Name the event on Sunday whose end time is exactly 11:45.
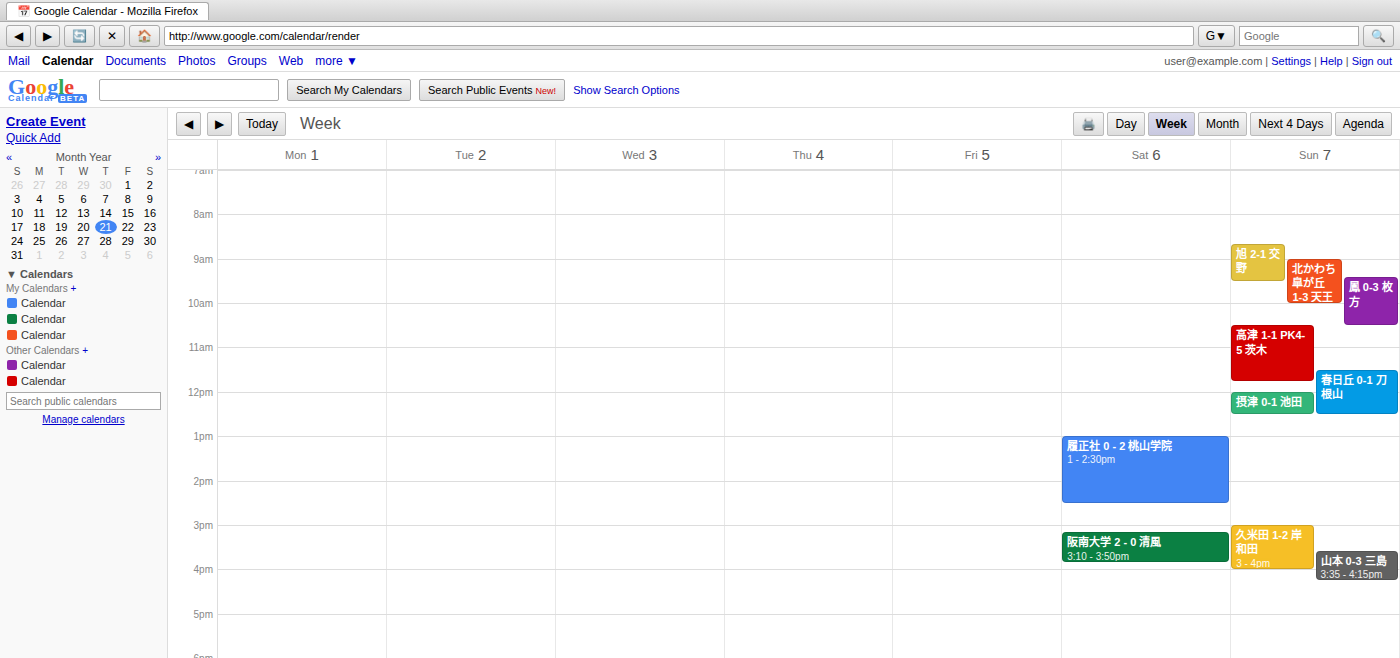
"高津 1-1 PK4-5 茨木"